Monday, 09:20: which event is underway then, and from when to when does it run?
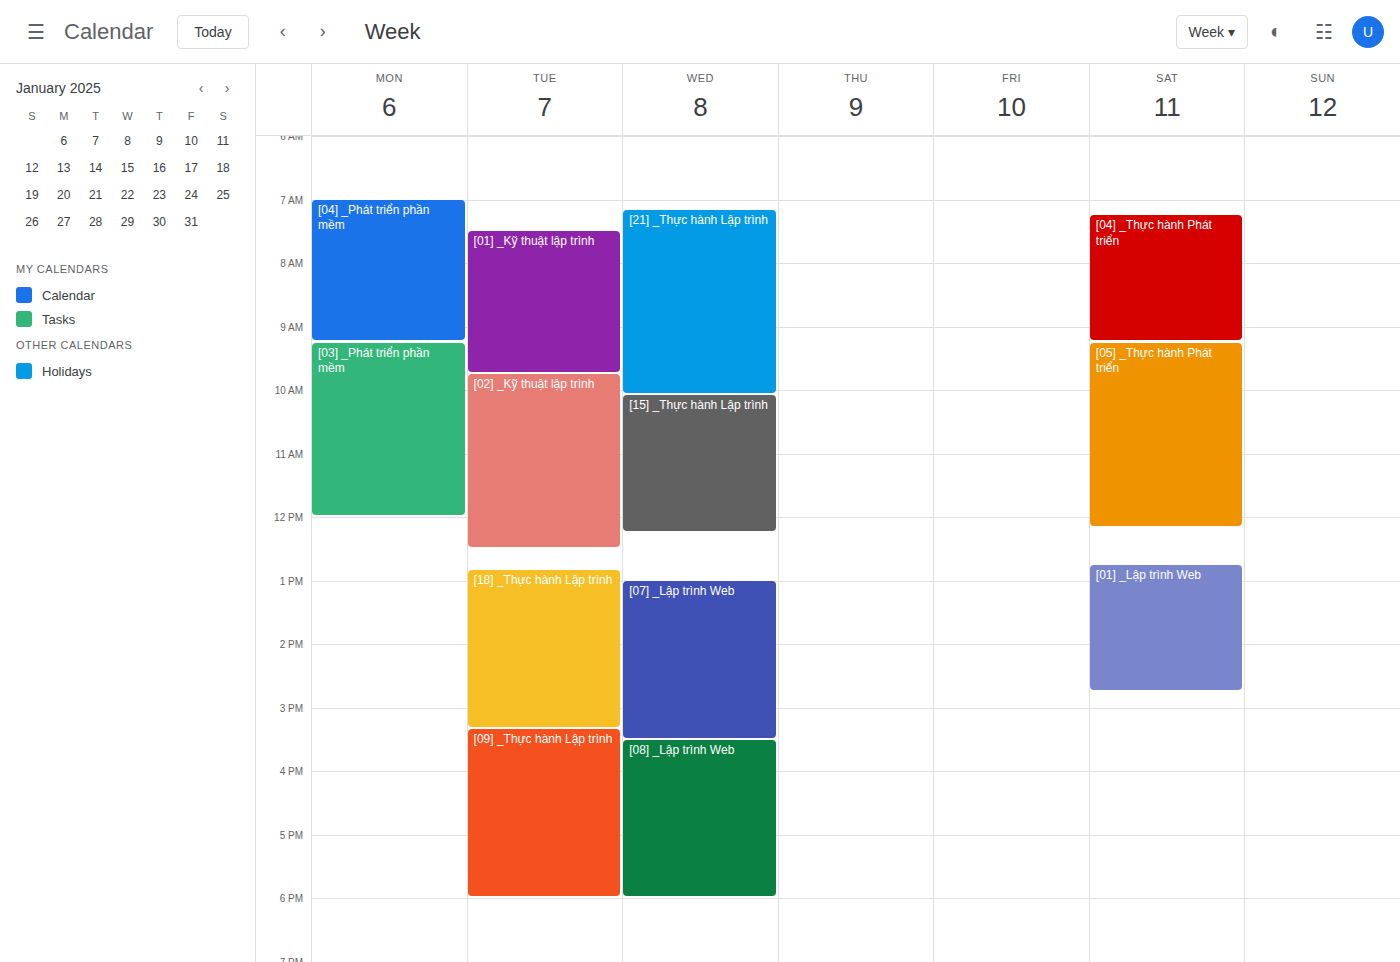
"[03] _Phát triển phần mềm", 09:15 to 12:00